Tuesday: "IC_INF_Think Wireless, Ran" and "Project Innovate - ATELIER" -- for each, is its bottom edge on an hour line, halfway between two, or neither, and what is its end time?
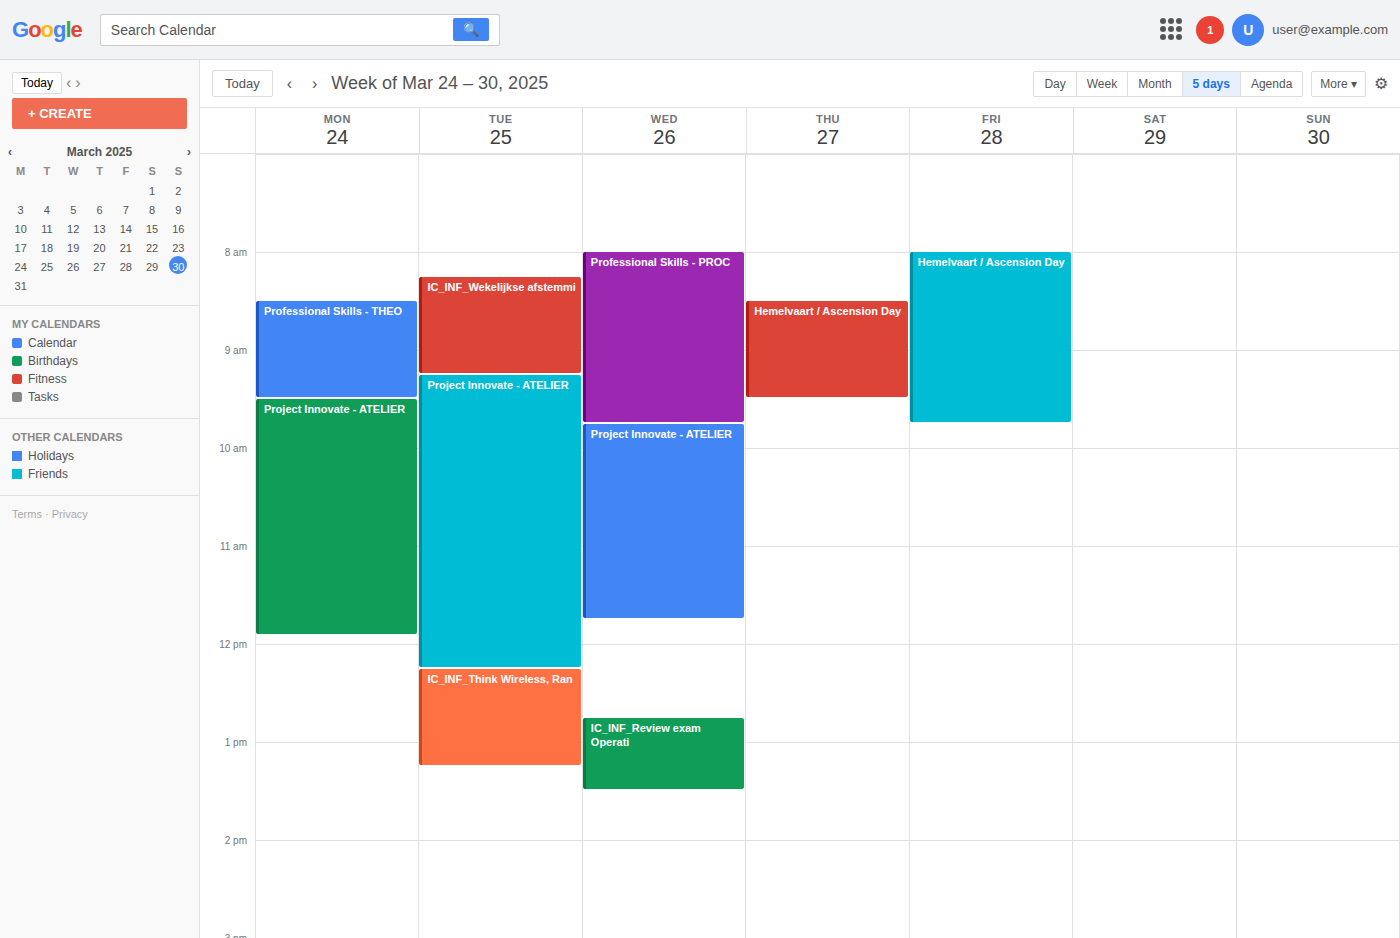
"IC_INF_Think Wireless, Ran": 1:15 PM, neither: a quarter of the way from the 1 PM line to the 2 PM line. "Project Innovate - ATELIER": 12:15 PM, neither: a quarter of the way from the 12 PM line to the 1 PM line.